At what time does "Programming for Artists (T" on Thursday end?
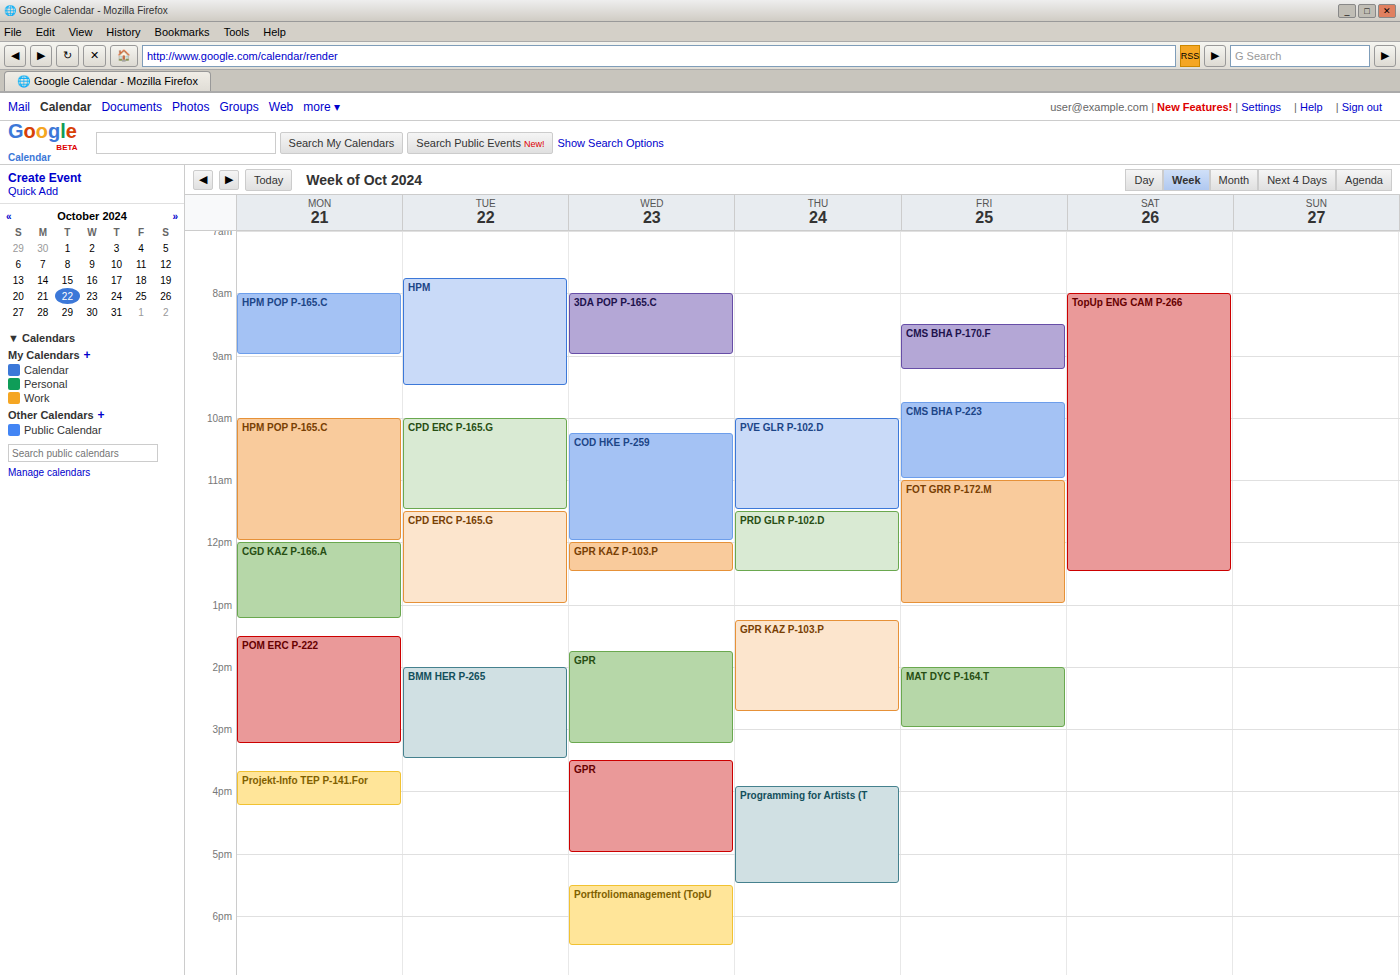
5:30 PM